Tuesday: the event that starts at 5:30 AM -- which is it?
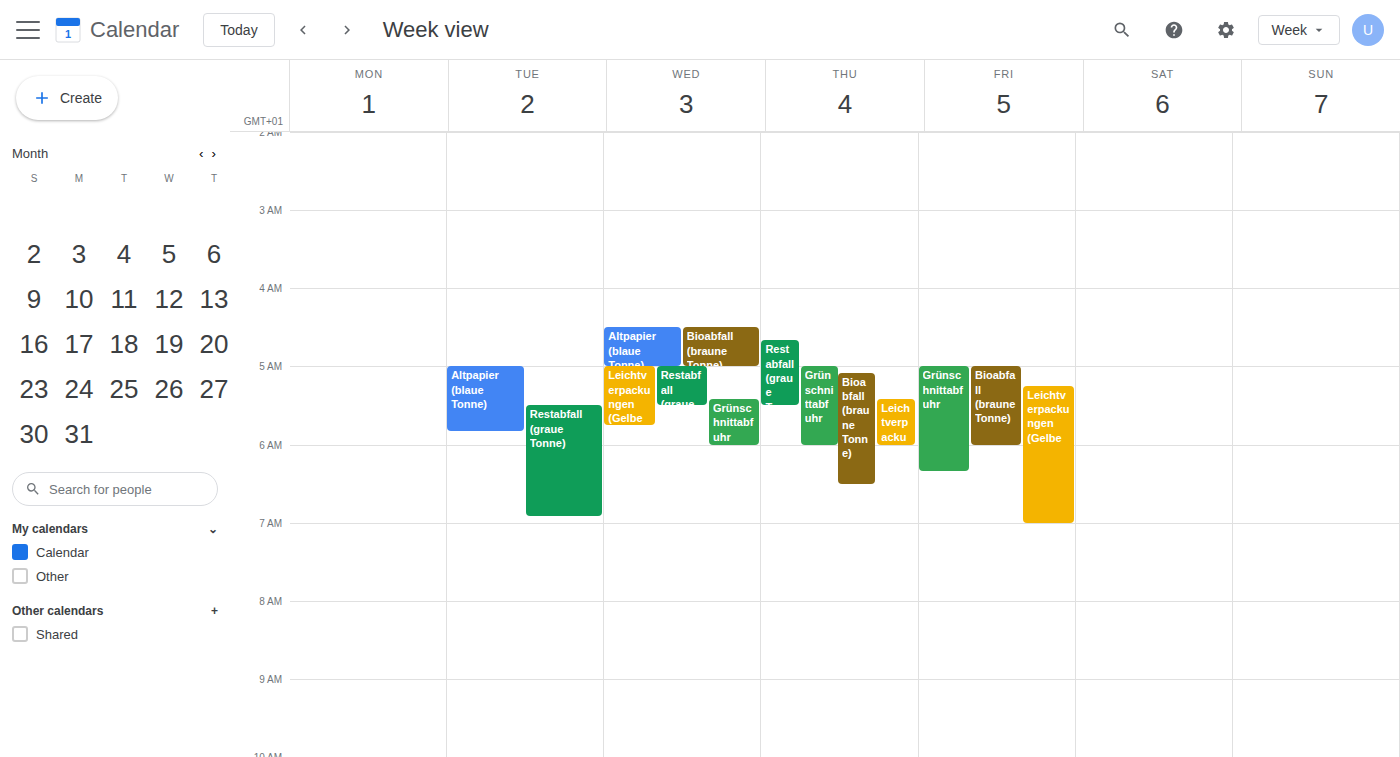
"Restabfall (graue Tonne)"